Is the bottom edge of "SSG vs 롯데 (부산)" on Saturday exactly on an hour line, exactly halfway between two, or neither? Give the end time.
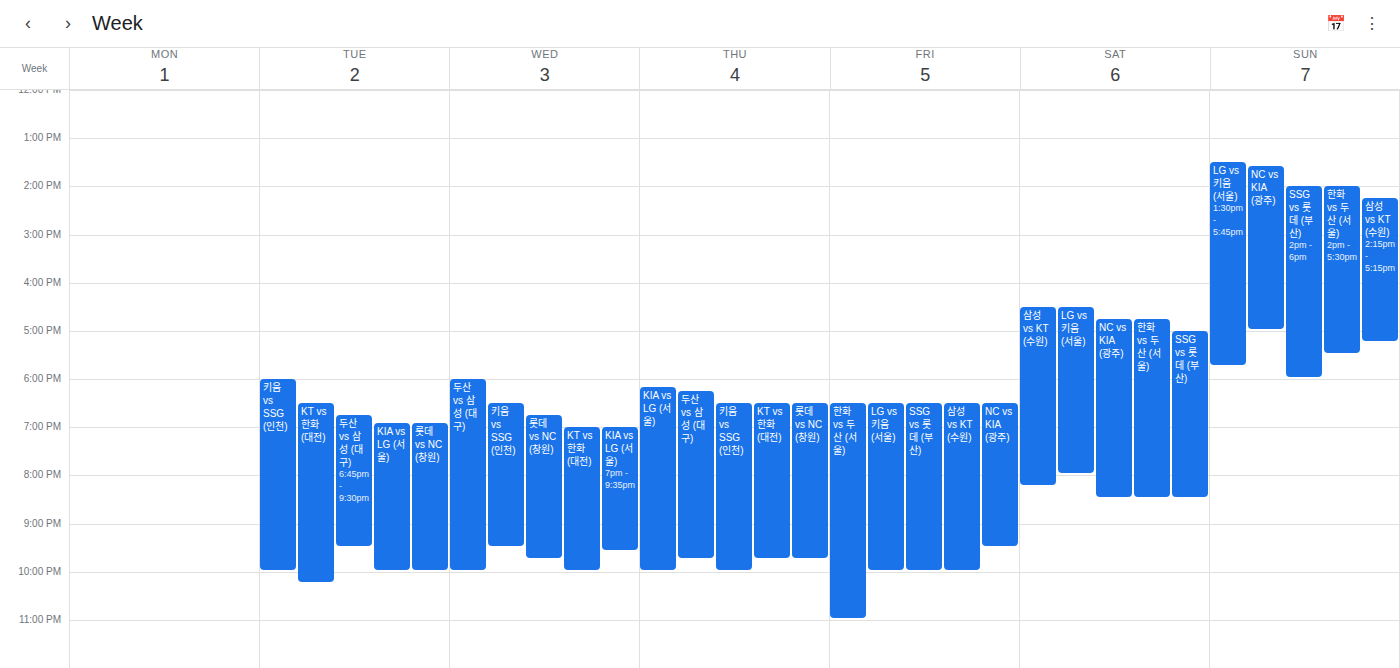
8:30 PM -- halfway between the 8 PM and 9 PM lines.